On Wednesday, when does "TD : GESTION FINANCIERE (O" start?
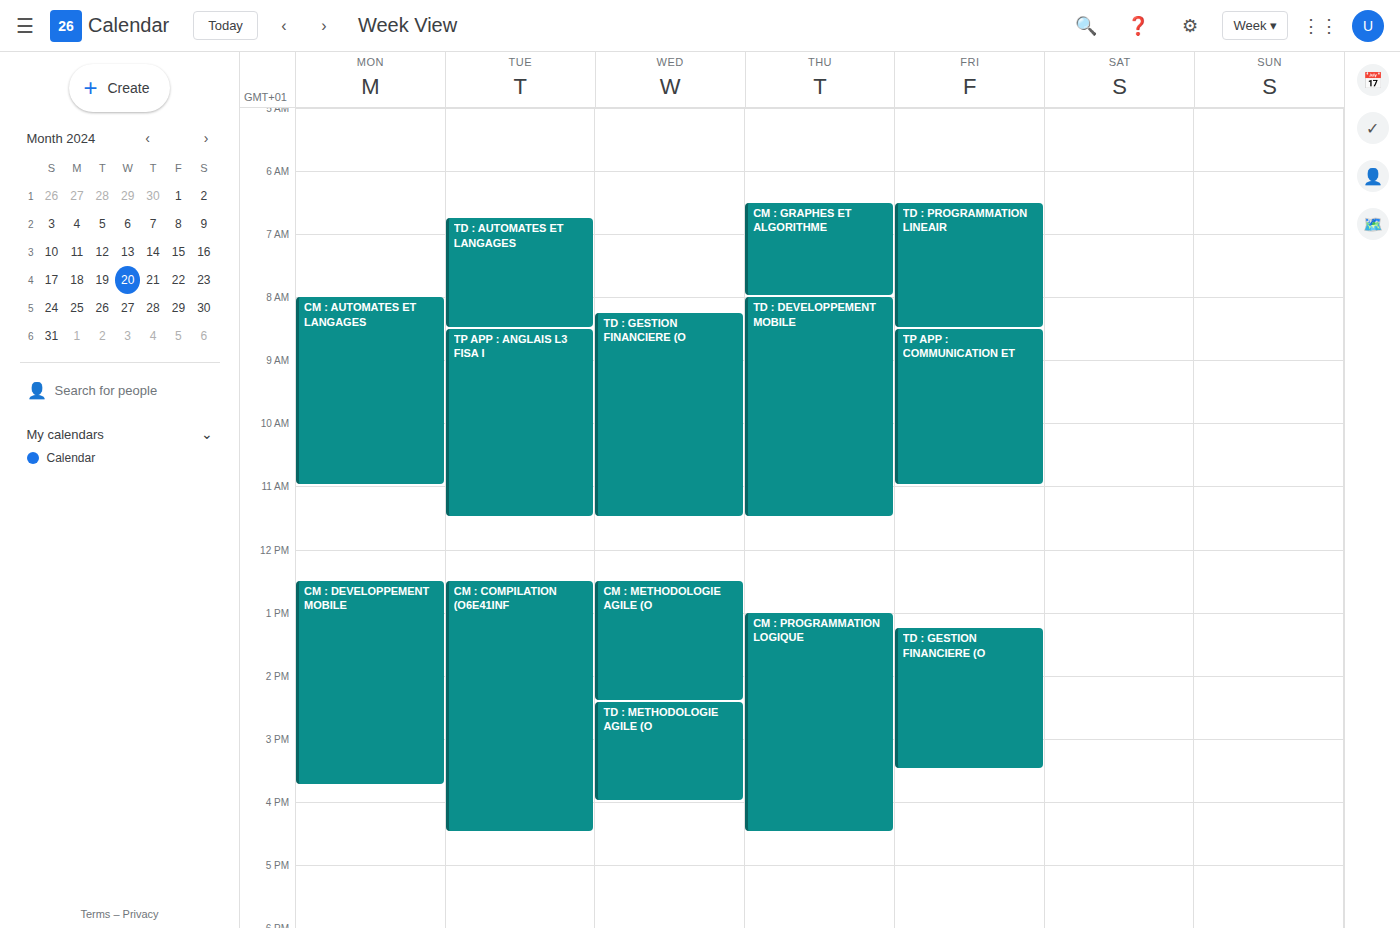
8:15 AM